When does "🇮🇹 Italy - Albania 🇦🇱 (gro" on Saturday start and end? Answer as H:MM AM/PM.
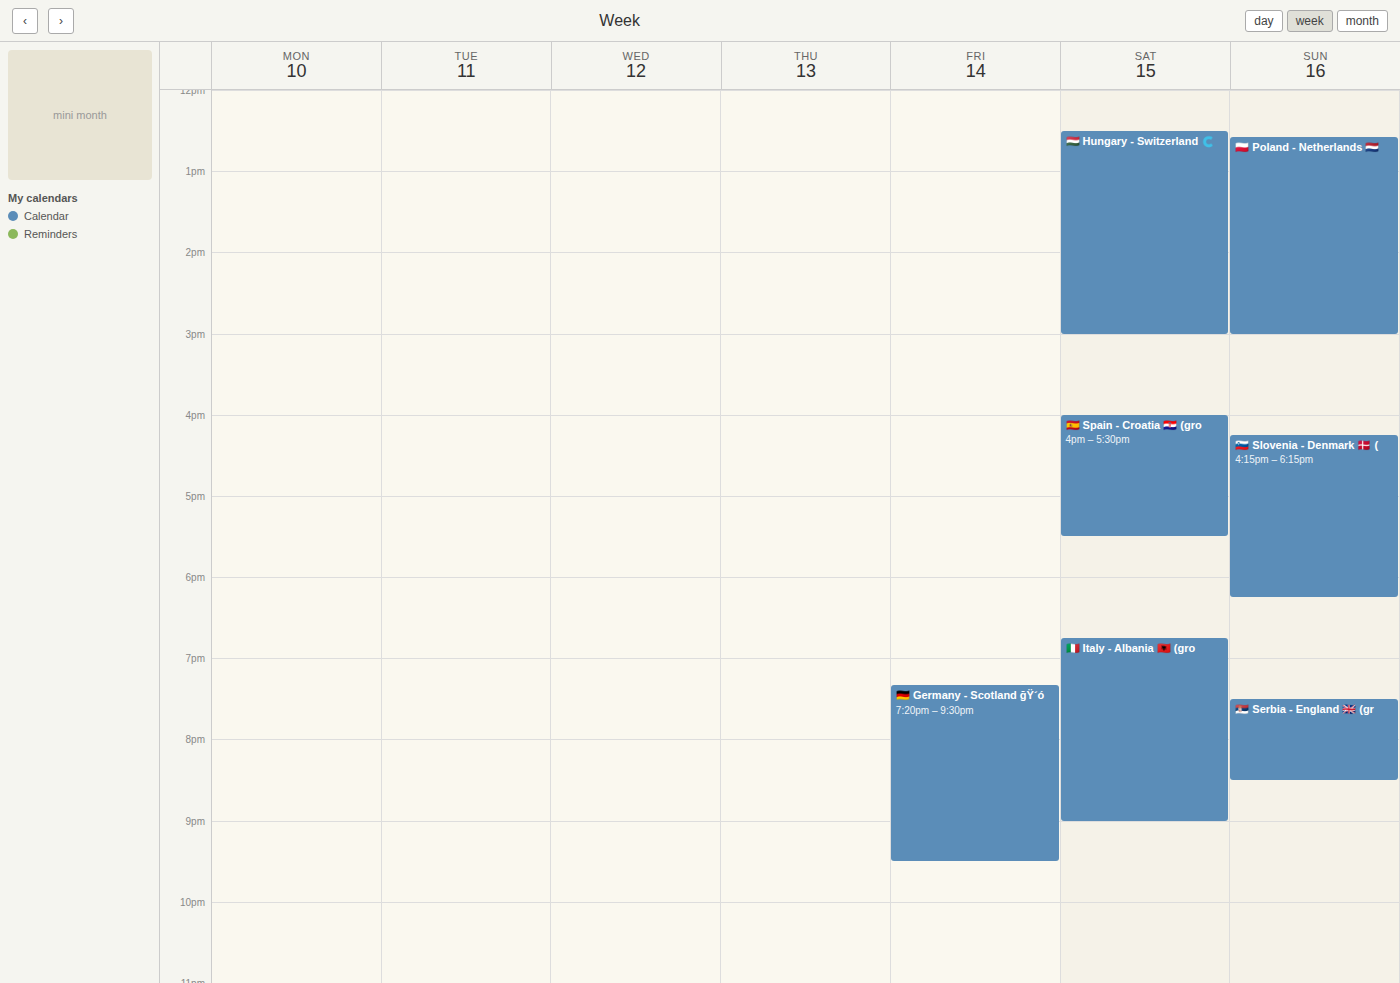
6:45 PM to 9:00 PM